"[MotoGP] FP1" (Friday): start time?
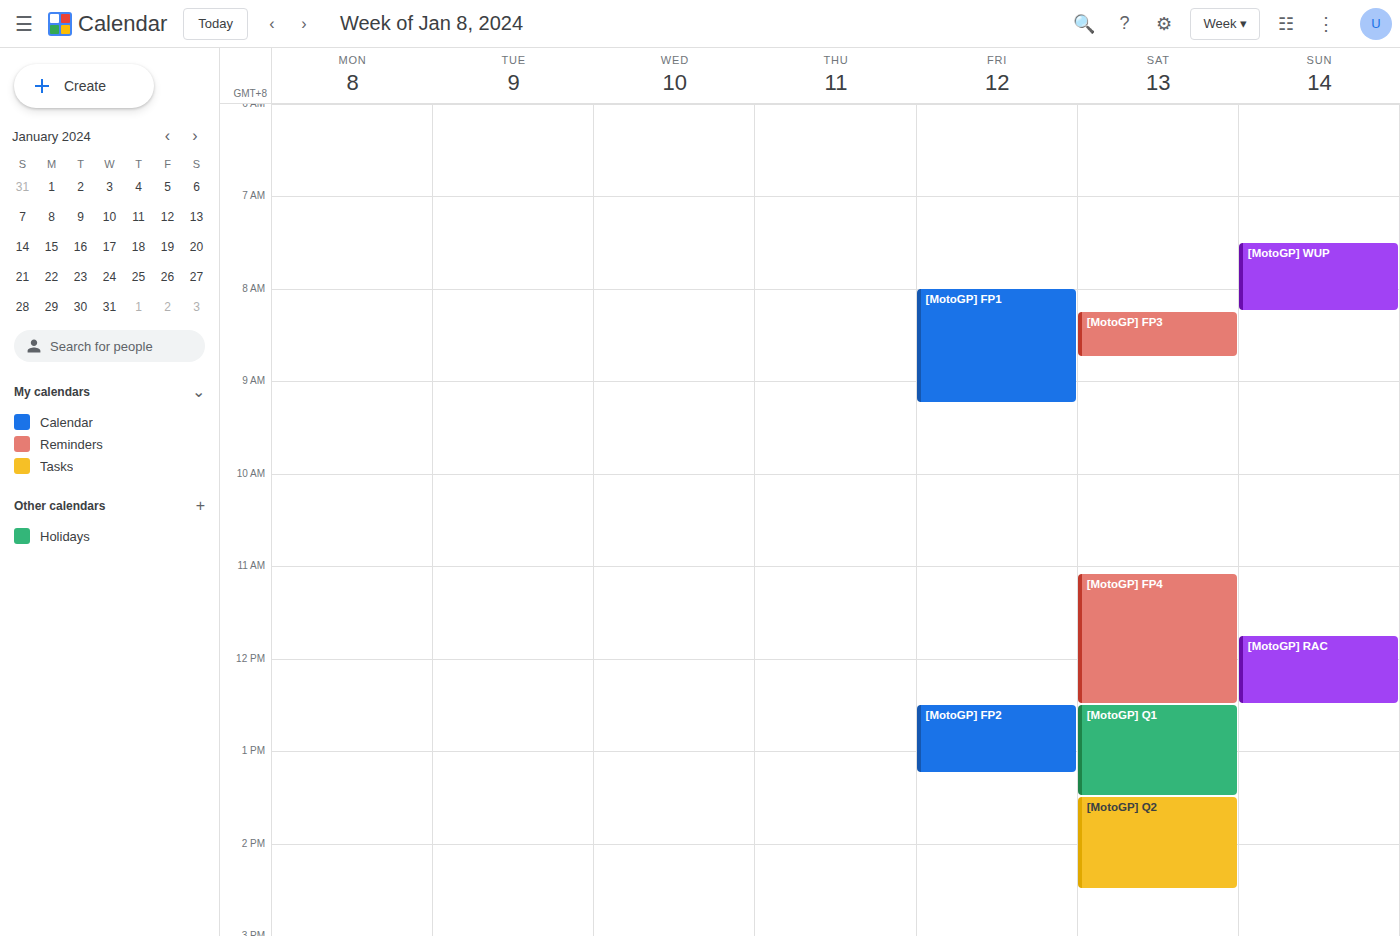
8:00 AM